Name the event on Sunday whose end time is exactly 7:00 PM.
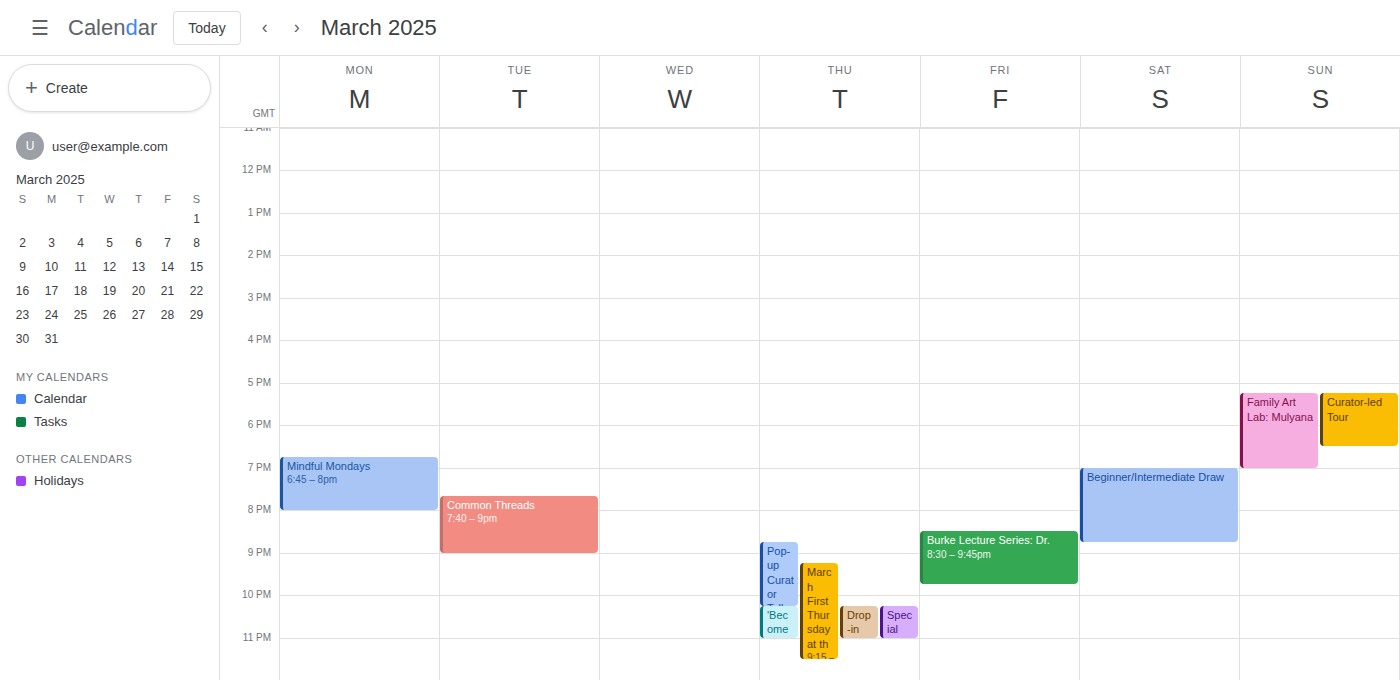
"Family Art Lab: Mulyana"